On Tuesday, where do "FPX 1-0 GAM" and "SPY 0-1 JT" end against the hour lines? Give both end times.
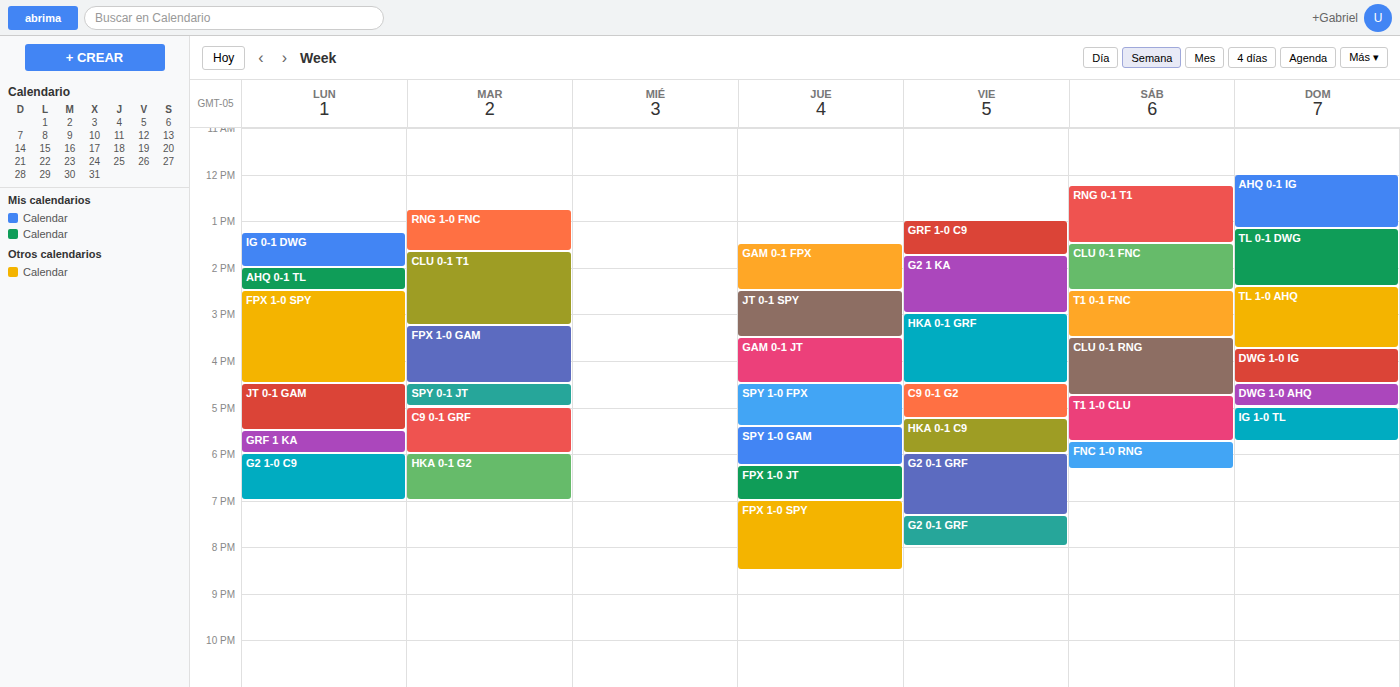
"FPX 1-0 GAM": 4:30 PM, halfway between the 4 PM and 5 PM lines. "SPY 0-1 JT": 5:00 PM, exactly on the 5 PM line.